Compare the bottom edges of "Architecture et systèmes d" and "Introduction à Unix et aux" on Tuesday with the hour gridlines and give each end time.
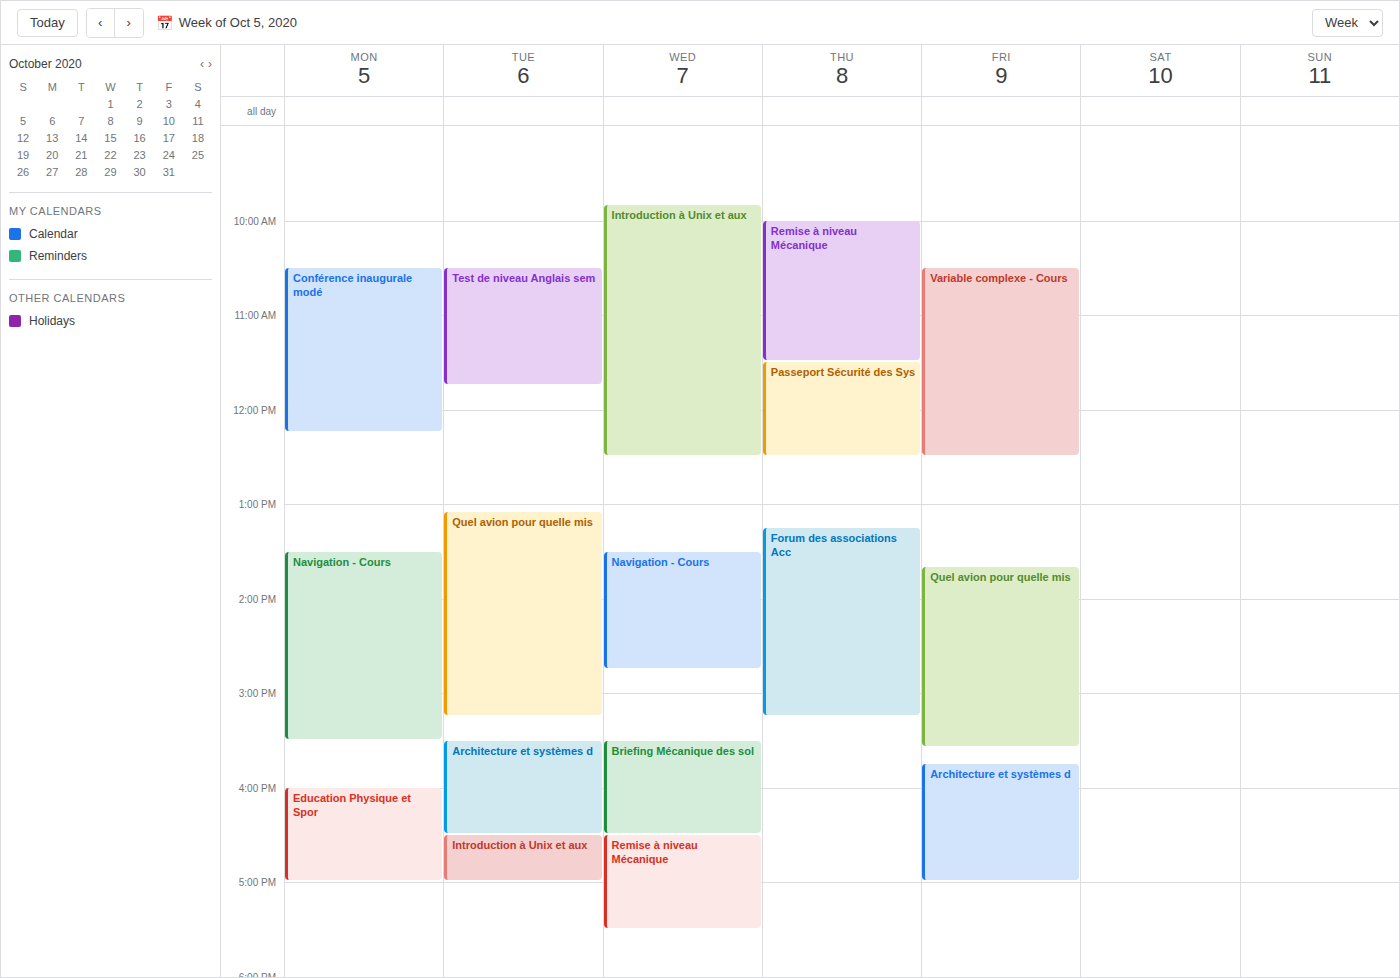
"Architecture et systèmes d": 4:30 PM, halfway between the 4 PM and 5 PM lines. "Introduction à Unix et aux": 5:00 PM, exactly on the 5 PM line.